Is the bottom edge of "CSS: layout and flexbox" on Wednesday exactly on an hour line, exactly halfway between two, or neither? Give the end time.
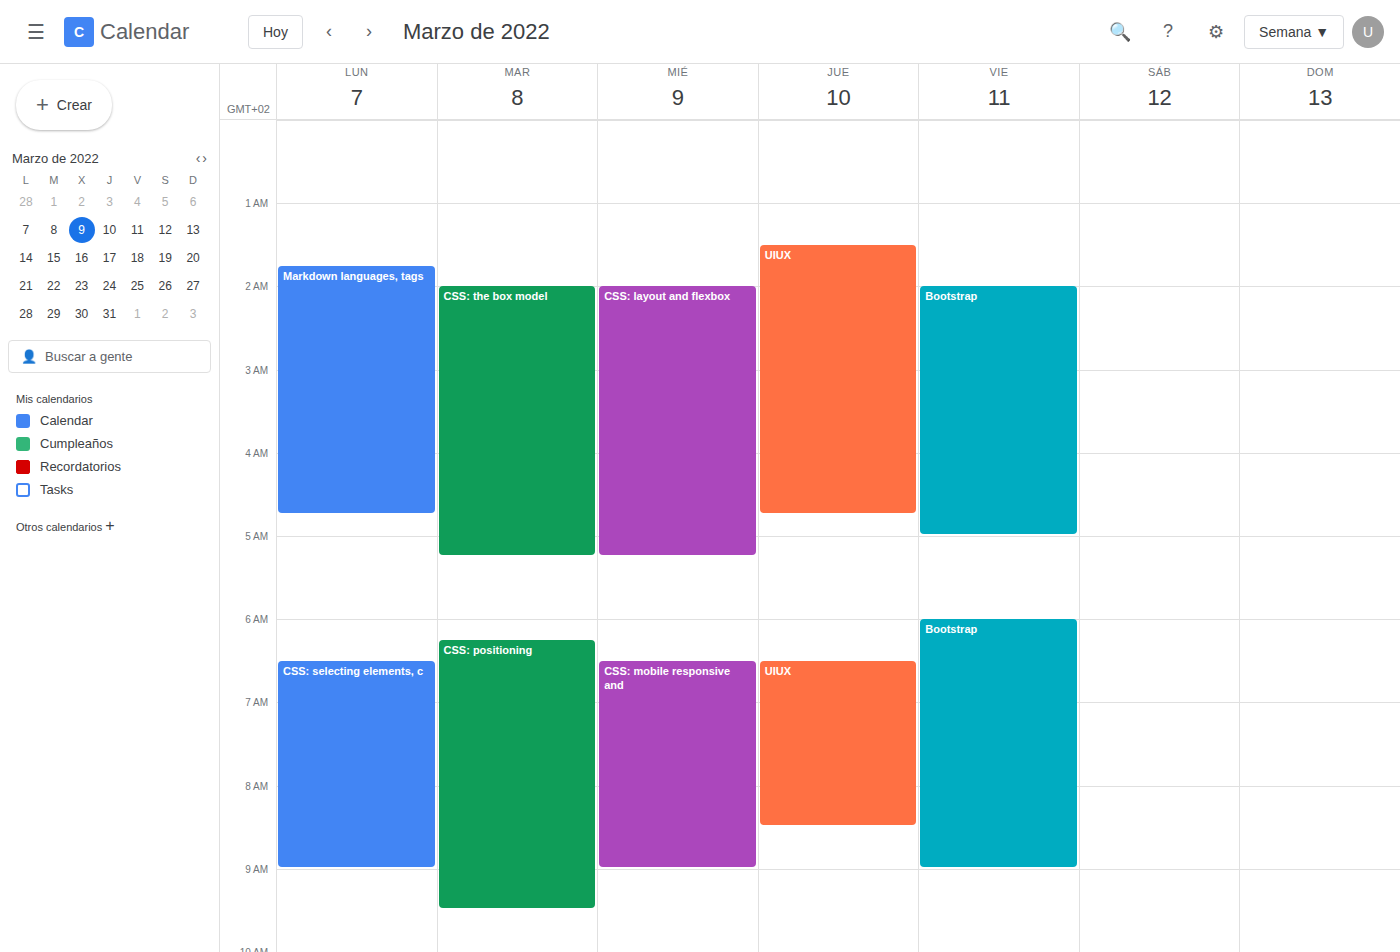
5:15 AM -- neither: a quarter of the way from the 5 AM line to the 6 AM line.